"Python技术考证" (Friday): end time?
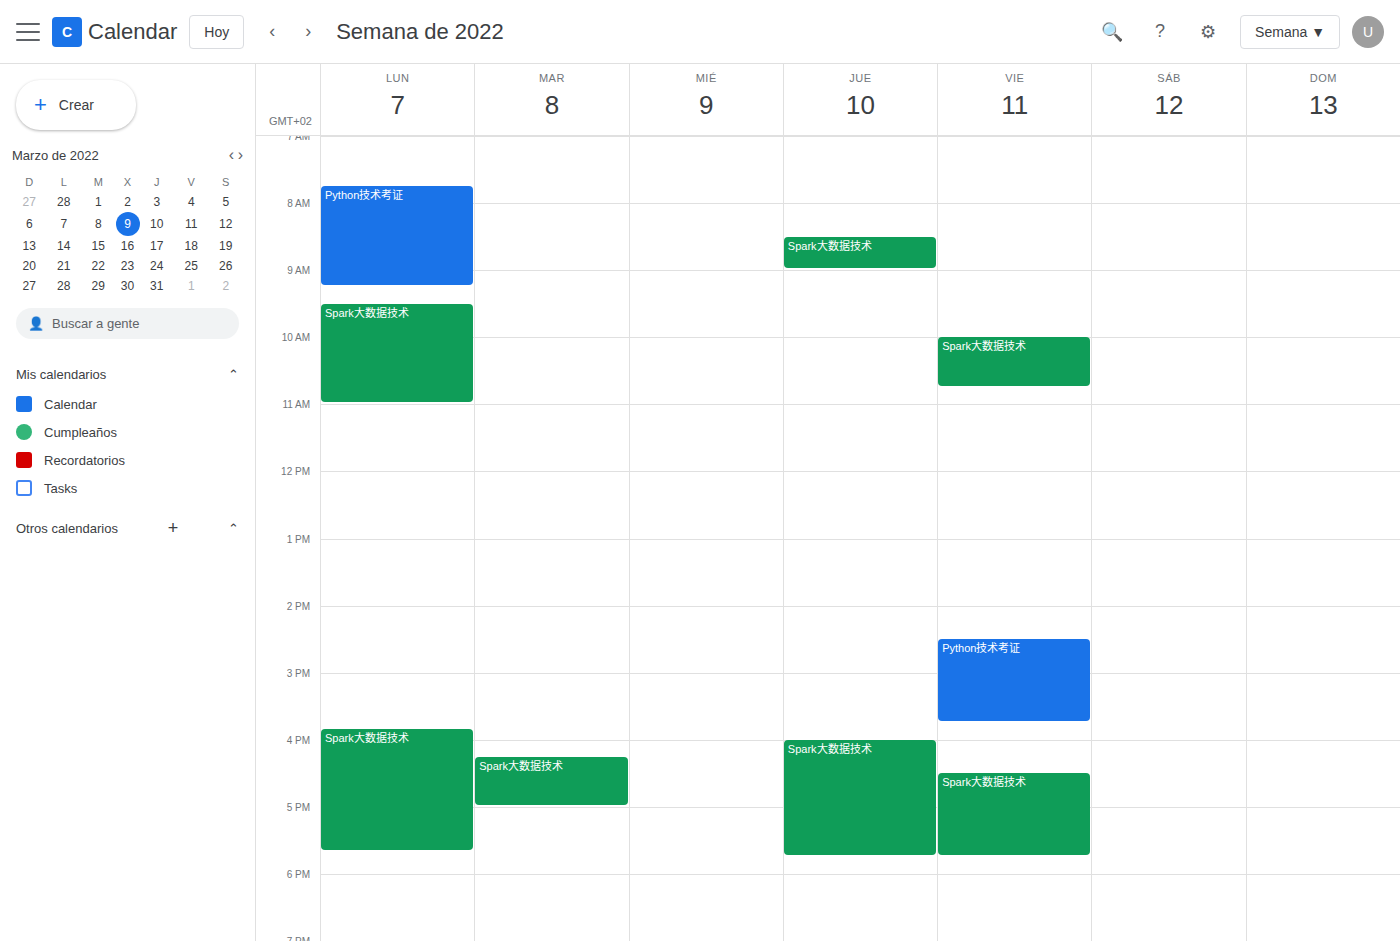
3:45 PM